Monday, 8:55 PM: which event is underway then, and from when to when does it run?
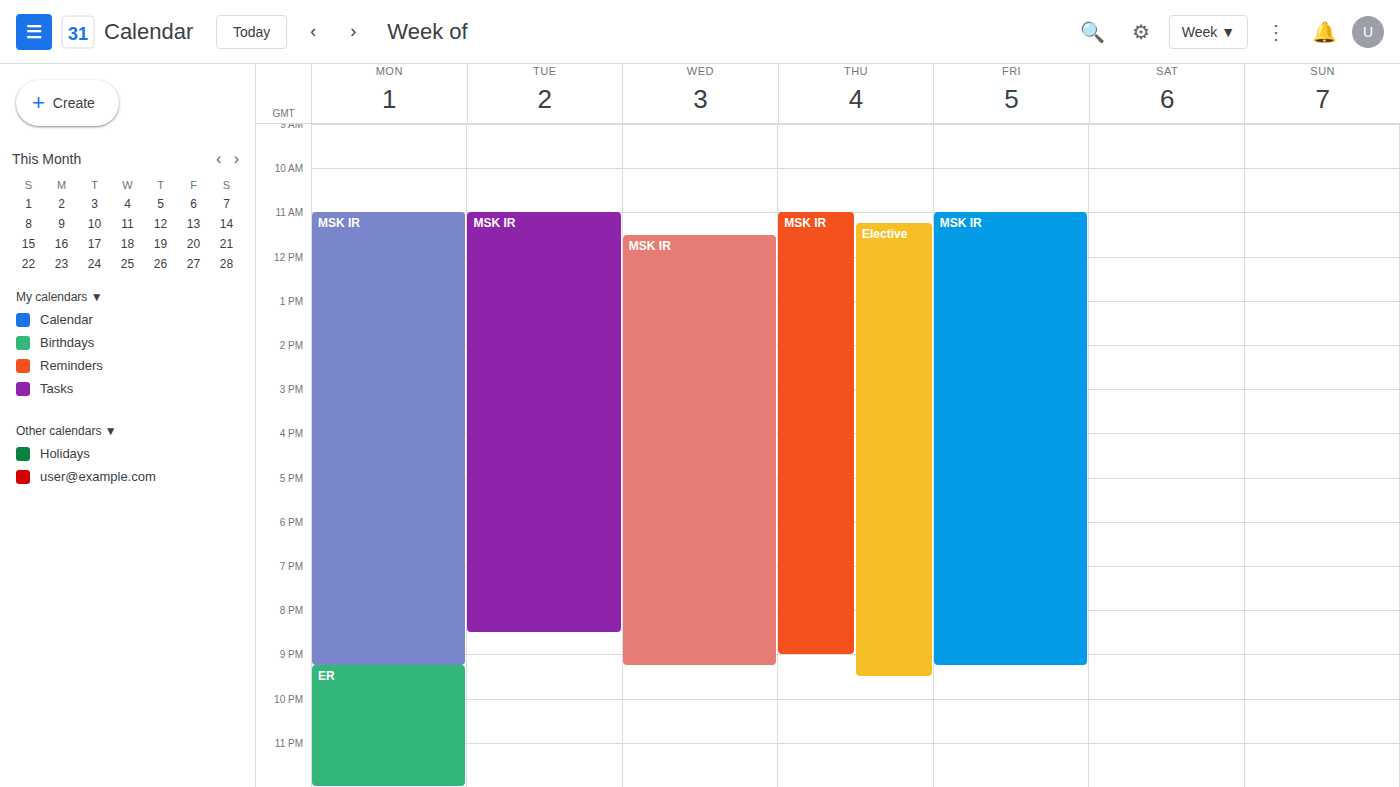
"MSK IR", 11:00 AM to 9:15 PM